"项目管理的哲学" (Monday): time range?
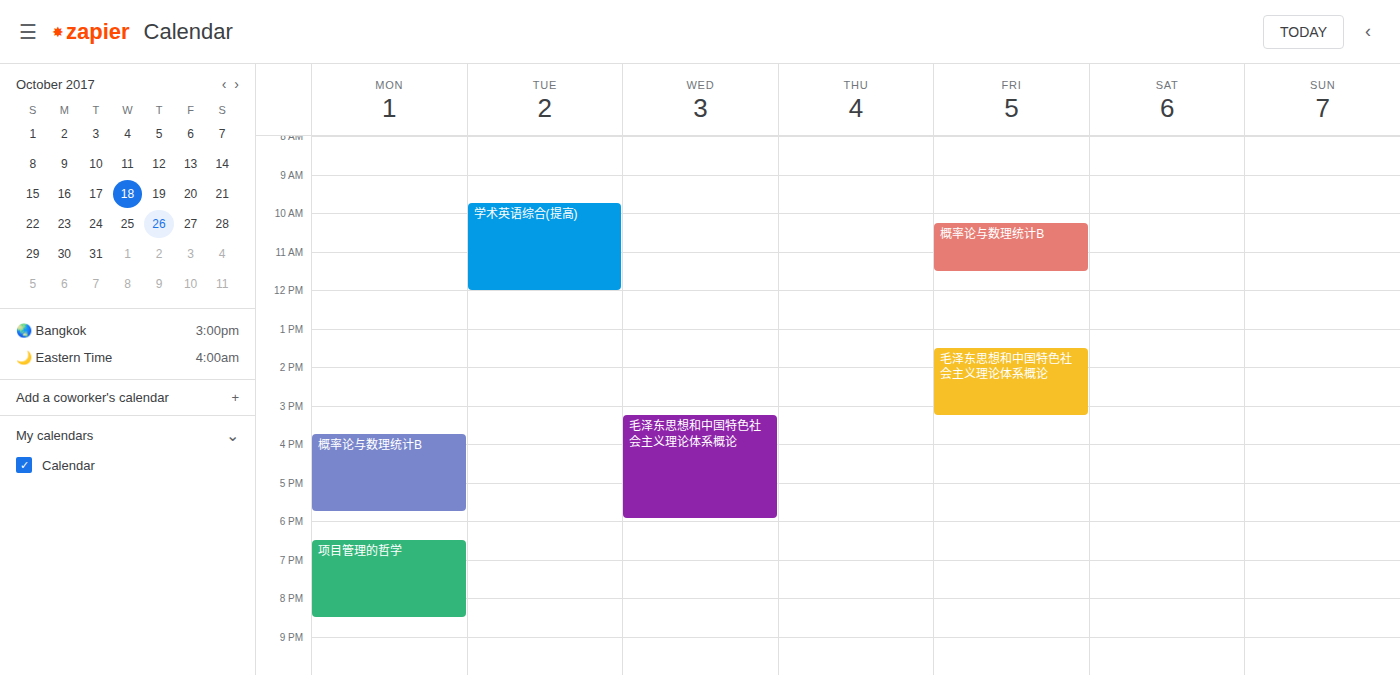
6:30 PM to 8:30 PM